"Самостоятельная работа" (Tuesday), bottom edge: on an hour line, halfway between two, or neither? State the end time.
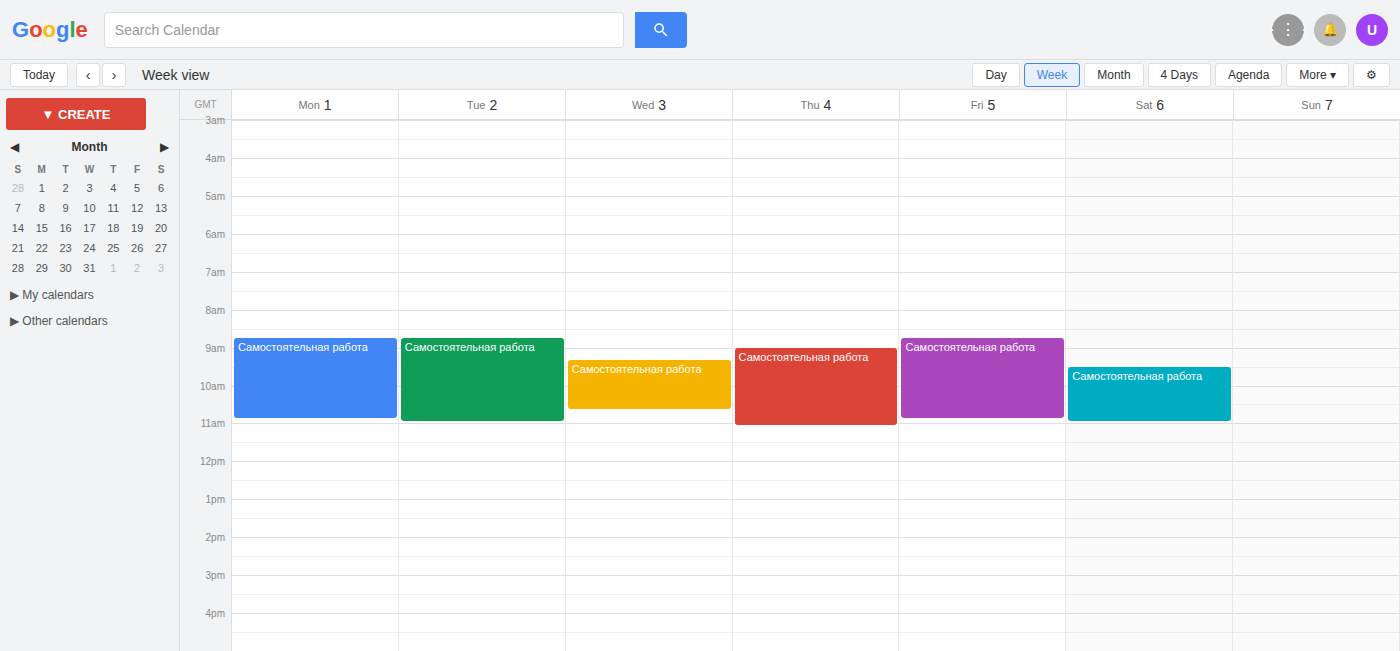
11:00 AM -- exactly on the 11 AM line.